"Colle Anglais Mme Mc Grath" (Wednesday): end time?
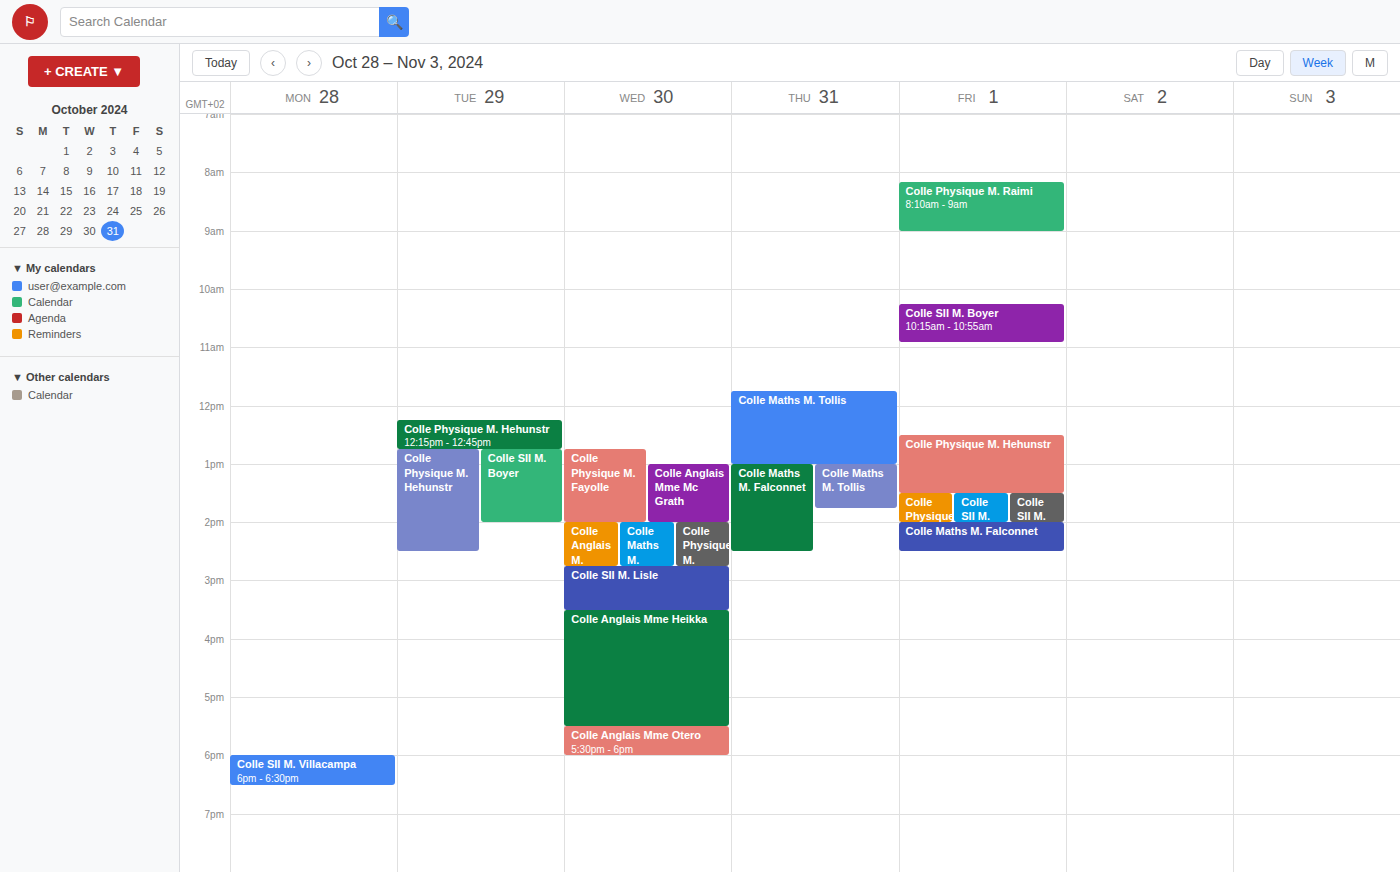
2:00 PM